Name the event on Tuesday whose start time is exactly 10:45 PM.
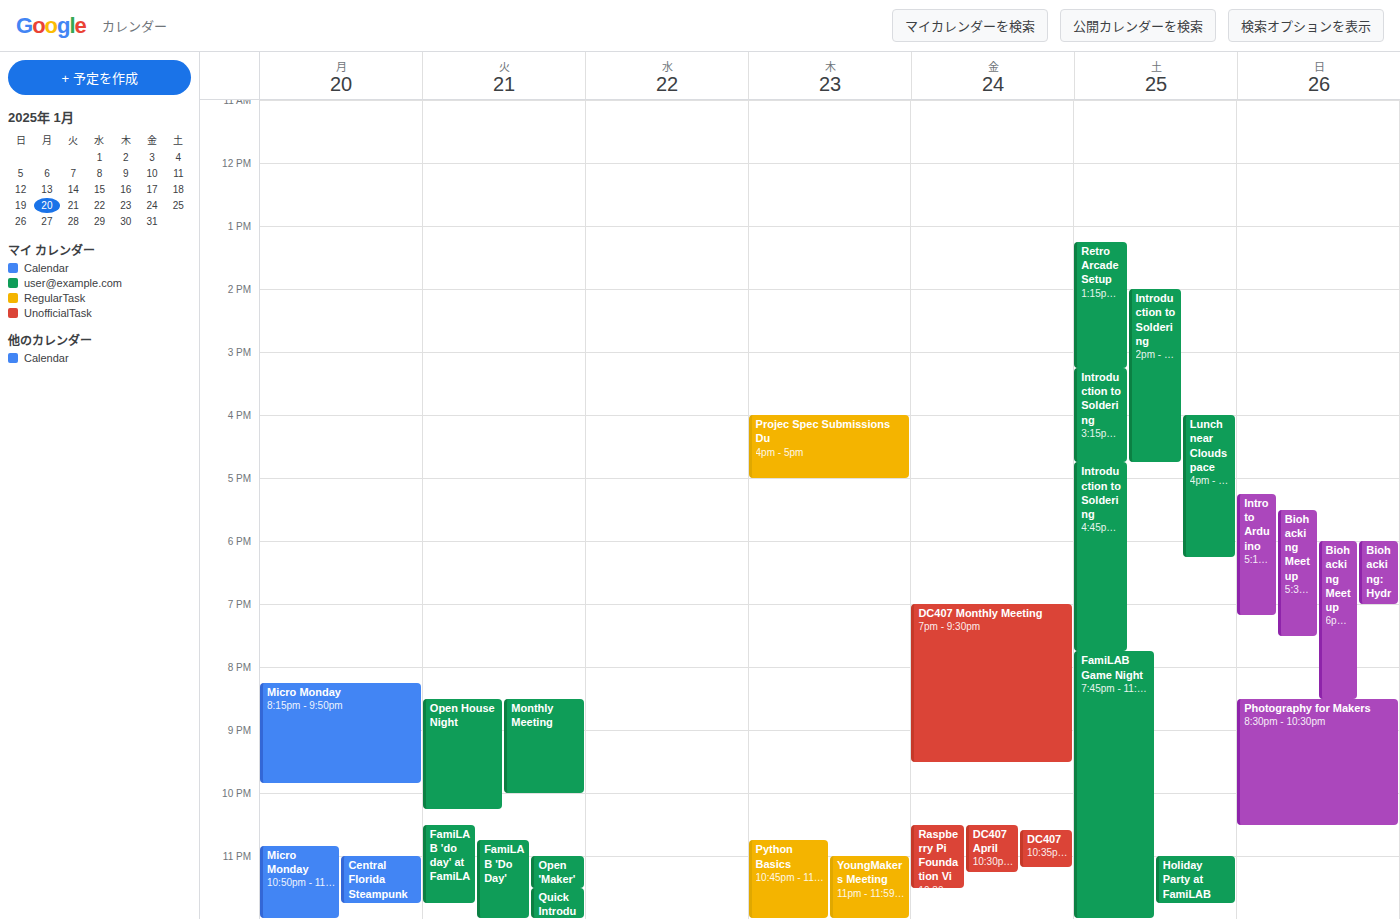
"FamiLAB 'Do Day'"